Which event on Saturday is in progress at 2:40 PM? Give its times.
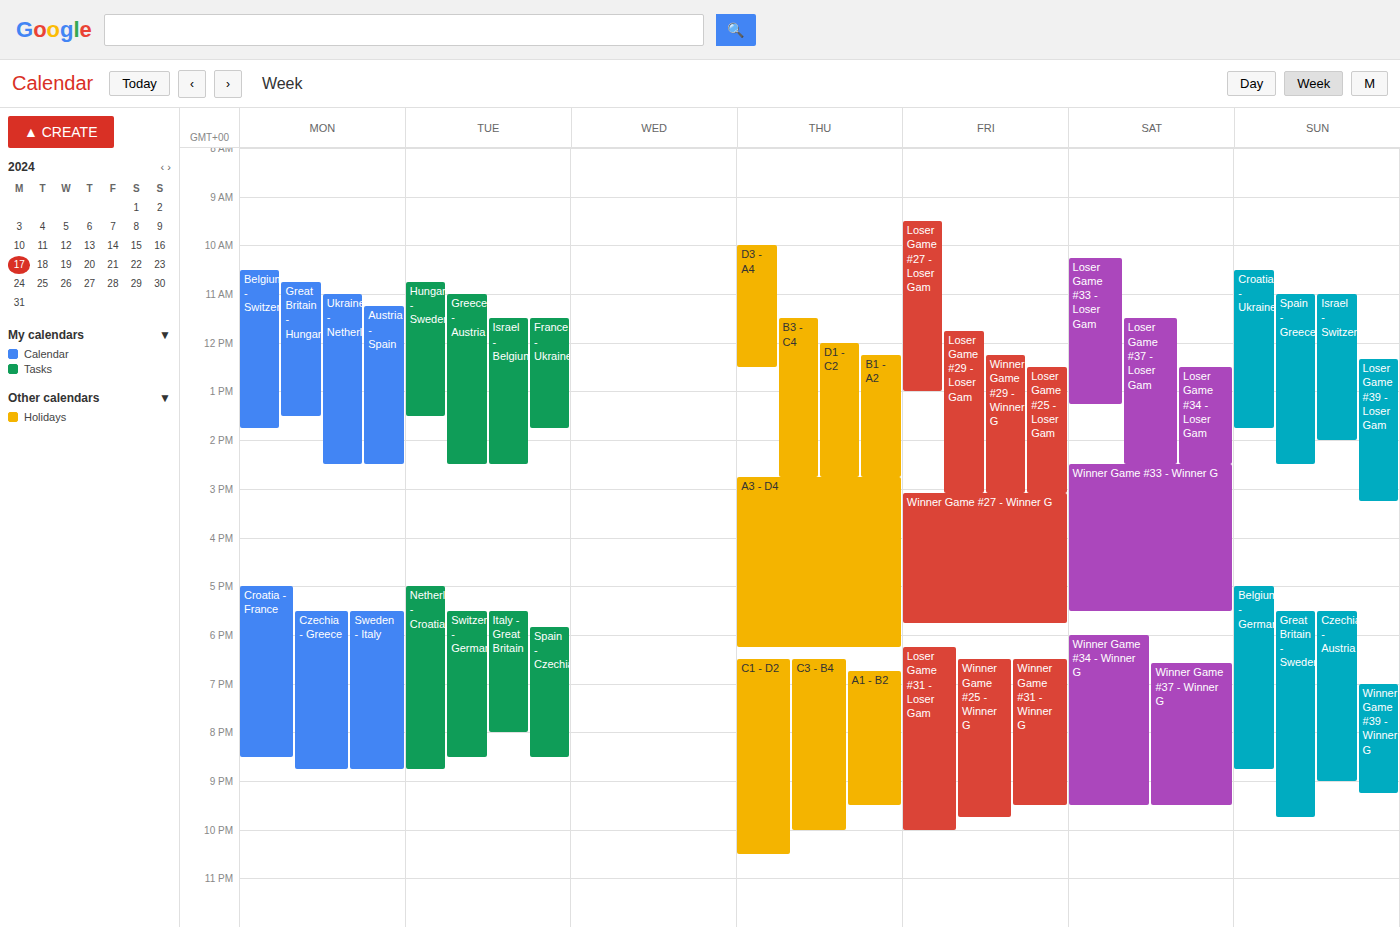
"Winner Game #33 - Winner G", 2:30 PM to 5:30 PM